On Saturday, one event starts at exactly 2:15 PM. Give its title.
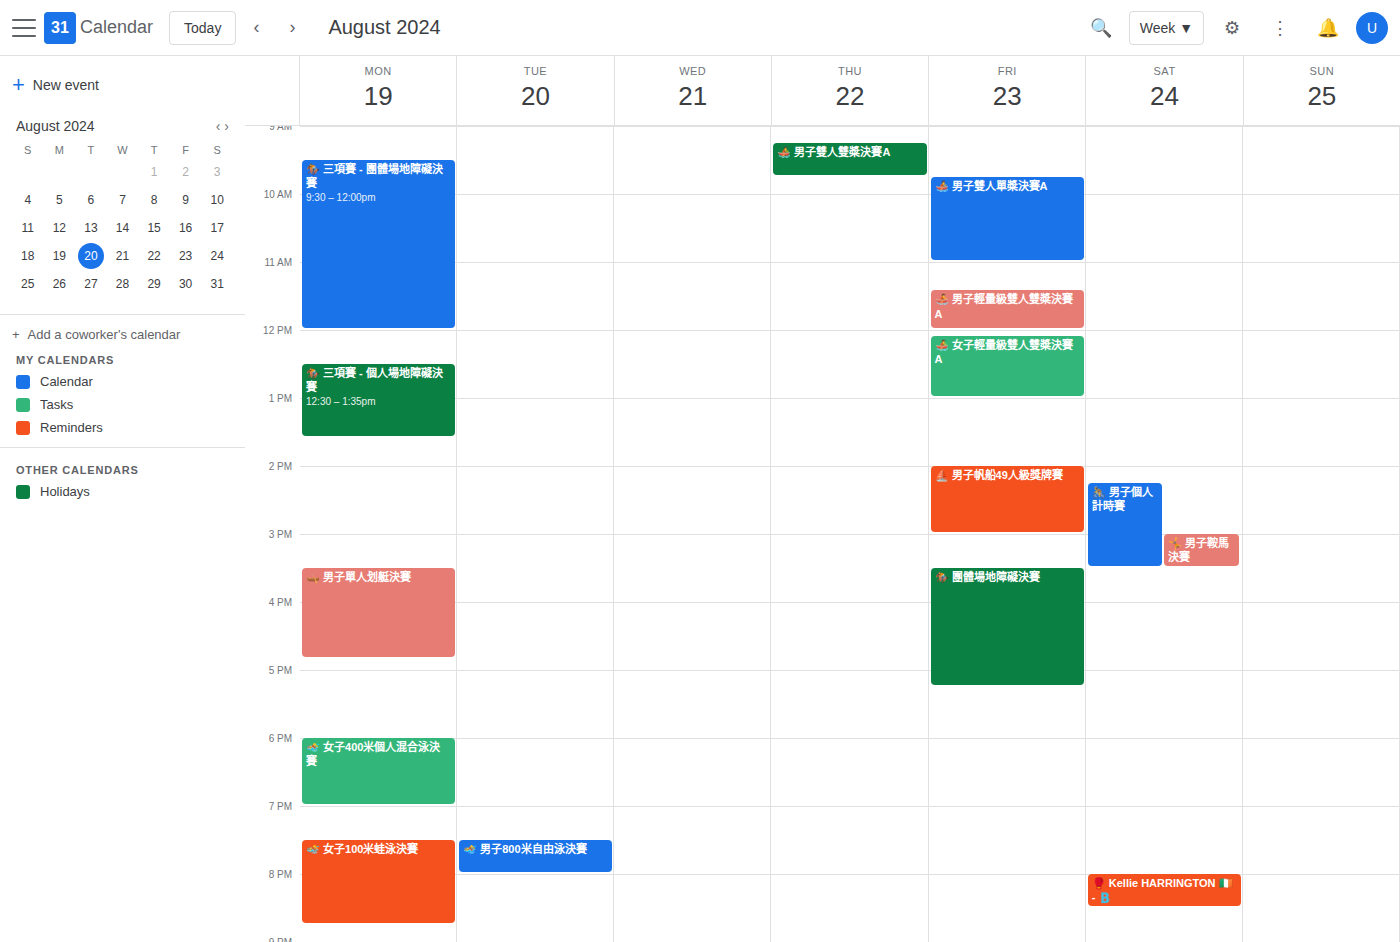
"🚴 男子個人計時賽"